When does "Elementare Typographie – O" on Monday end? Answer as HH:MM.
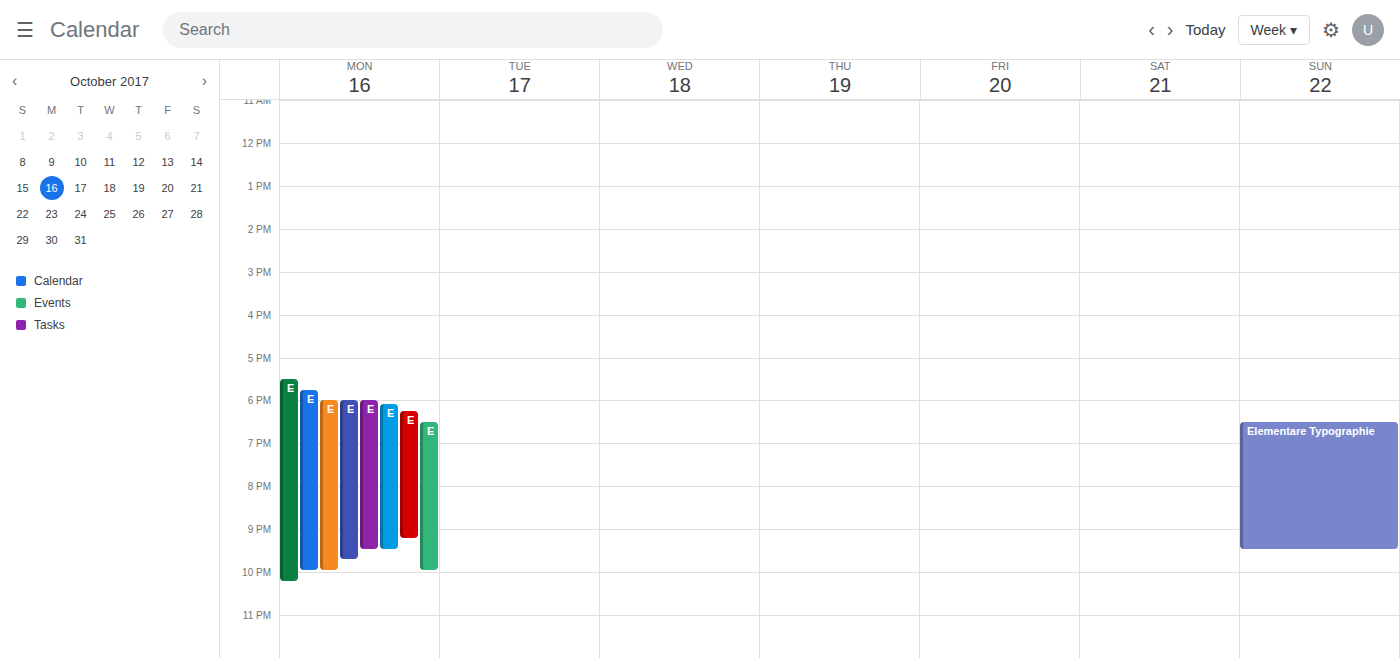
22:00